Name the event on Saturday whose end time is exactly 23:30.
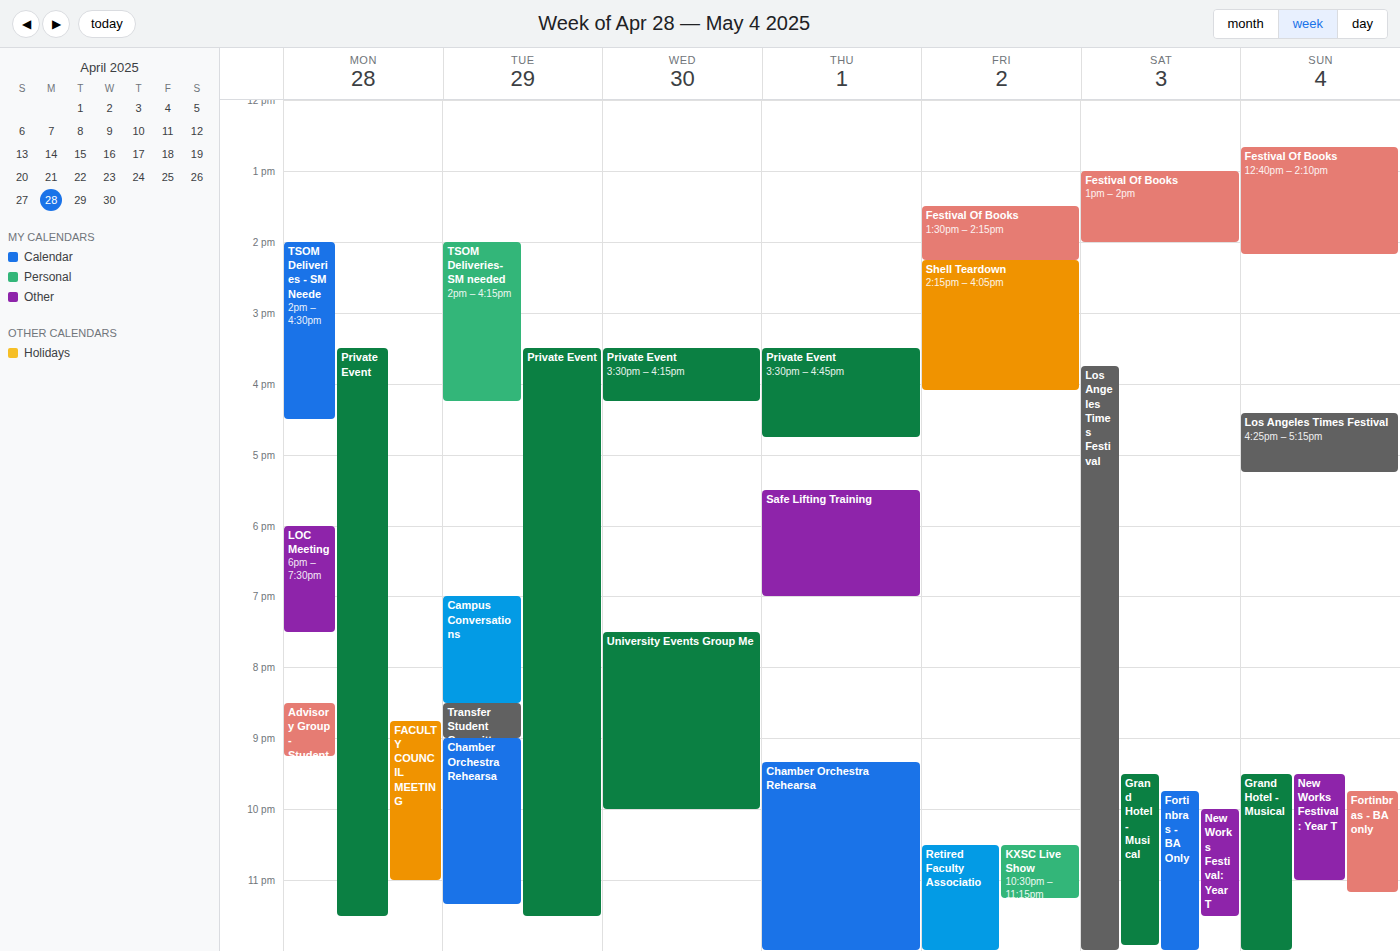
"New Works Festival: Year T"